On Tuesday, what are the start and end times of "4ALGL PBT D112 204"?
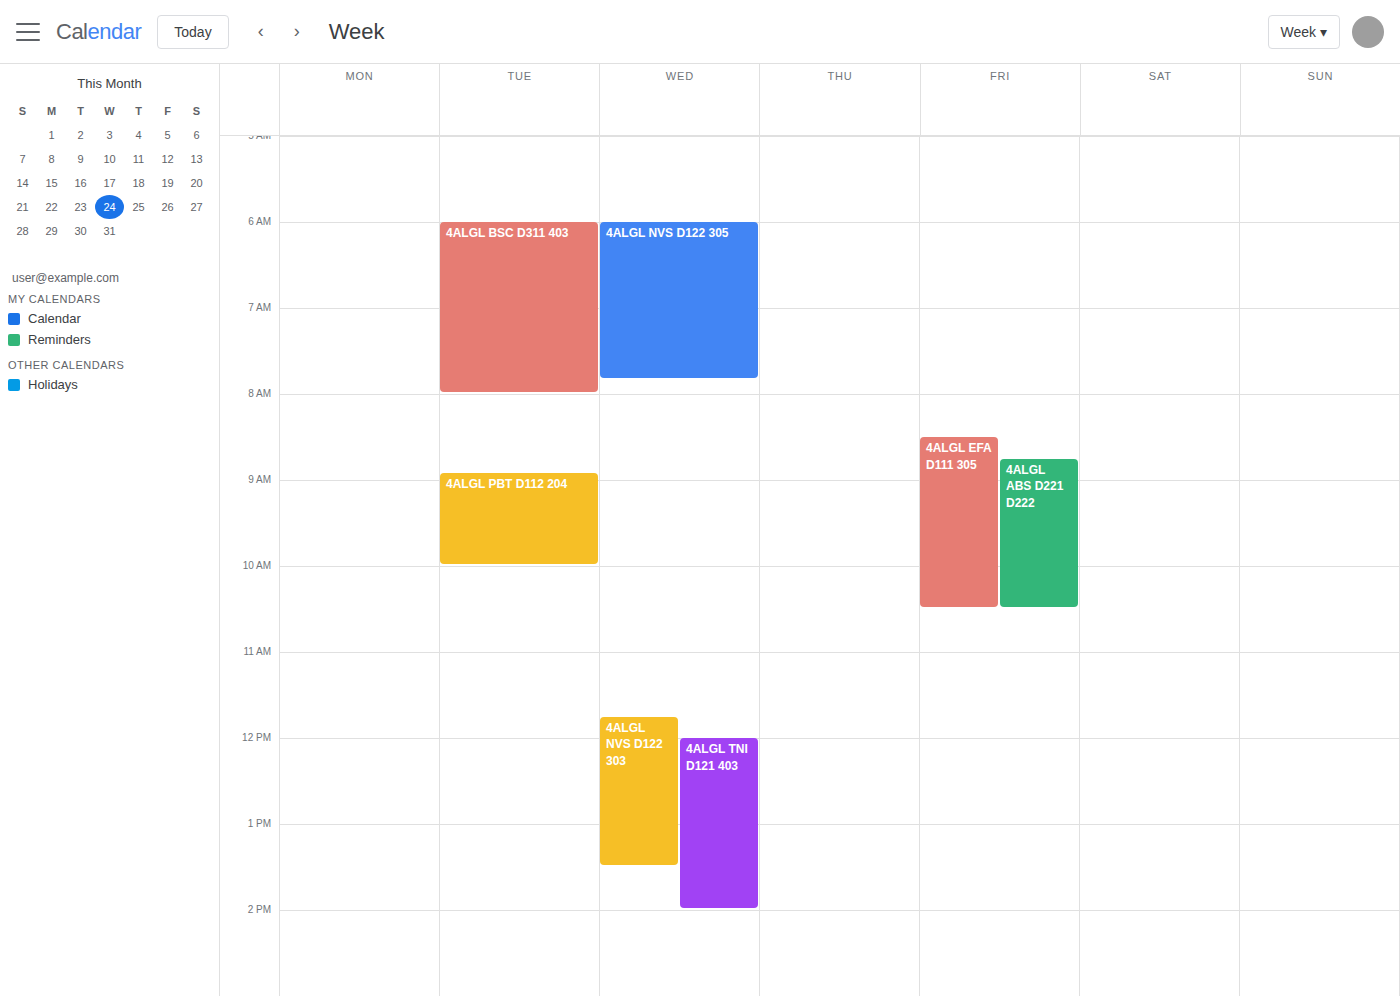
8:55 AM to 10:00 AM